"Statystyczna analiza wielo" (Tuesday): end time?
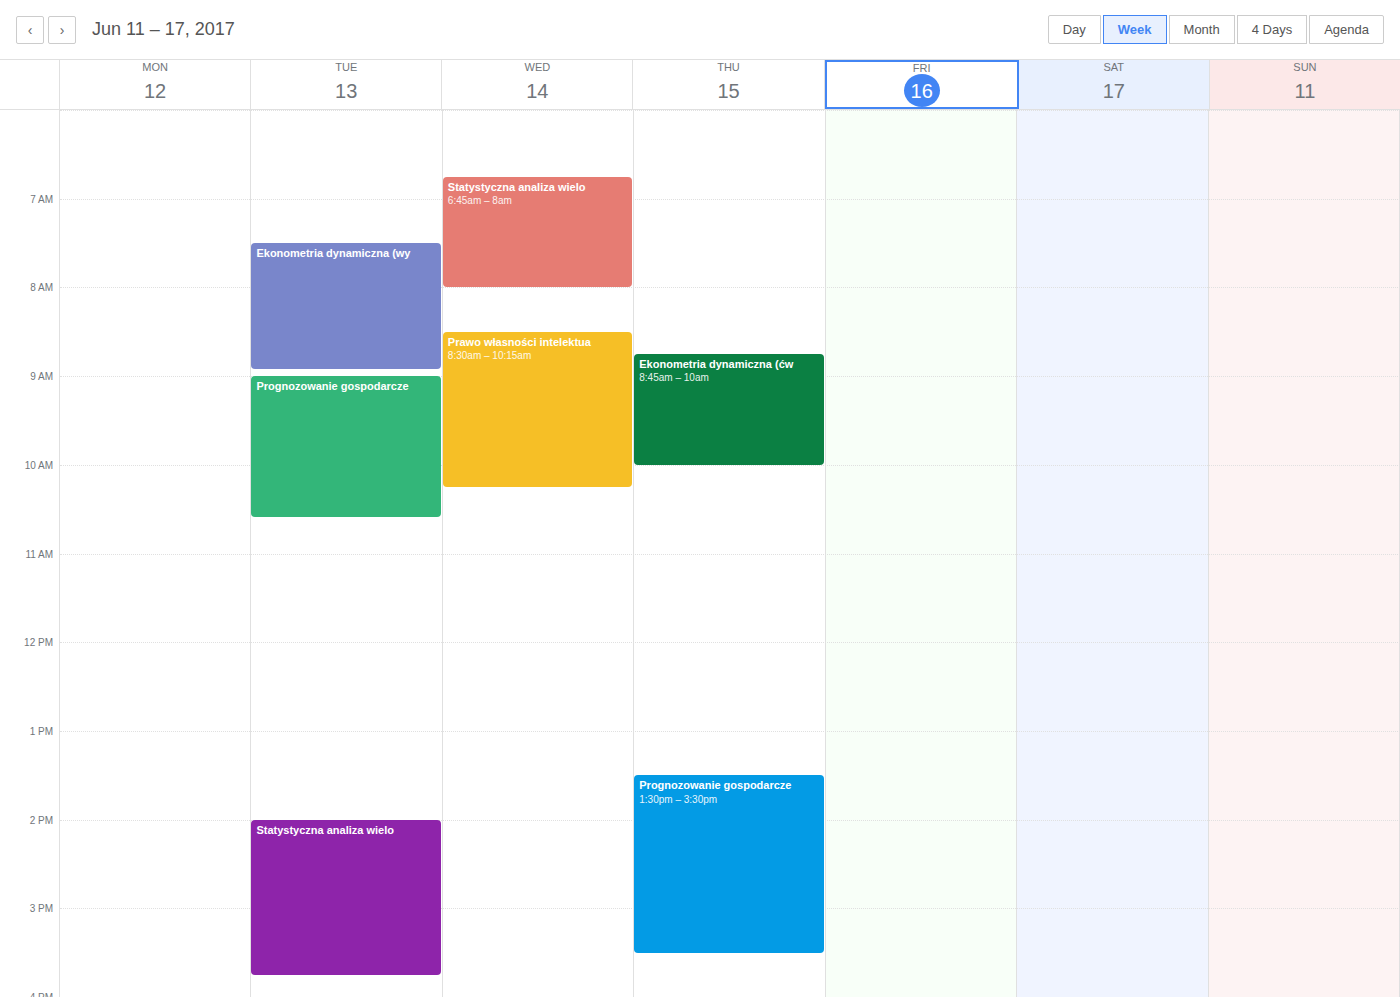
3:45 PM